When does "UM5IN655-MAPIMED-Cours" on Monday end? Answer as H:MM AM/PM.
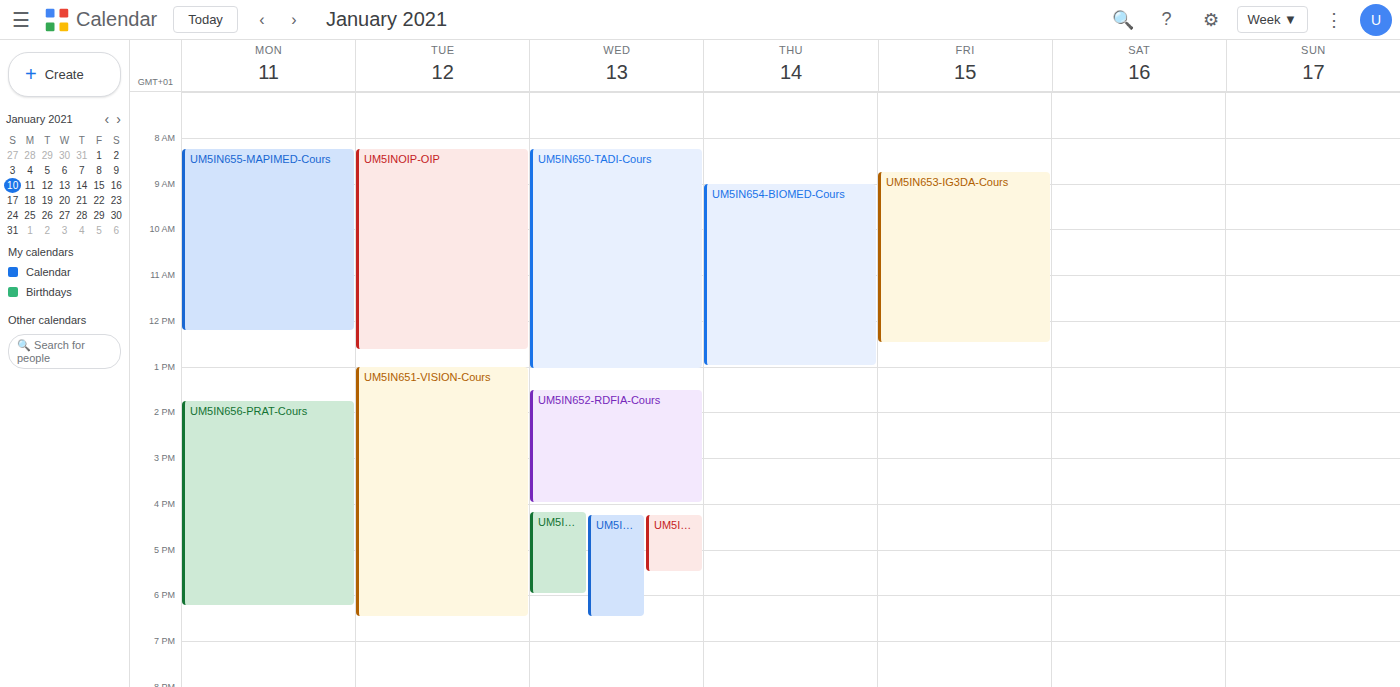
12:15 PM